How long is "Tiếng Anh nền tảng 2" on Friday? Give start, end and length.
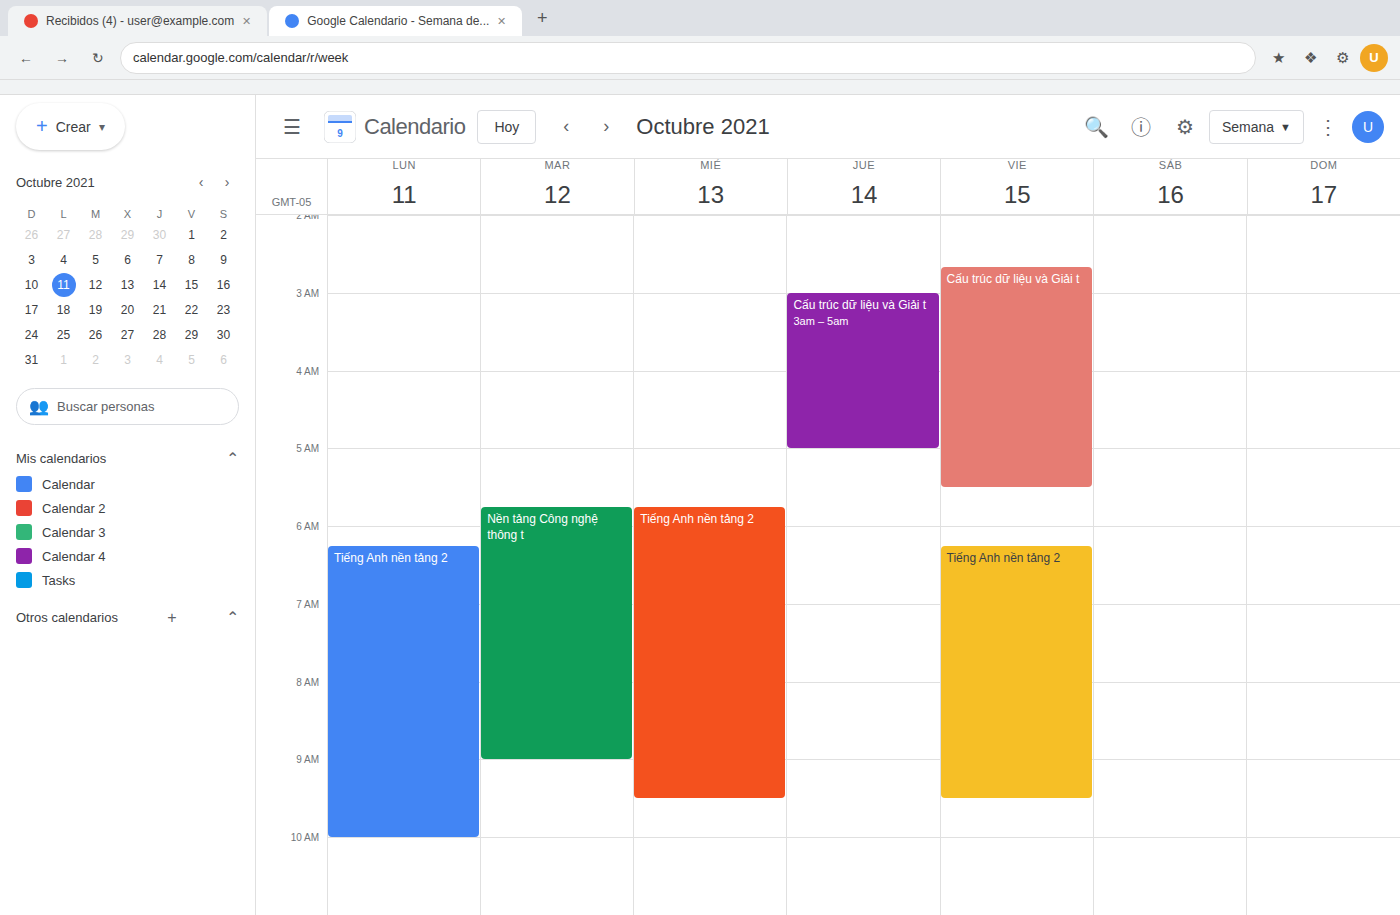
6:15 AM to 9:30 AM, 3 hours 15 minutes